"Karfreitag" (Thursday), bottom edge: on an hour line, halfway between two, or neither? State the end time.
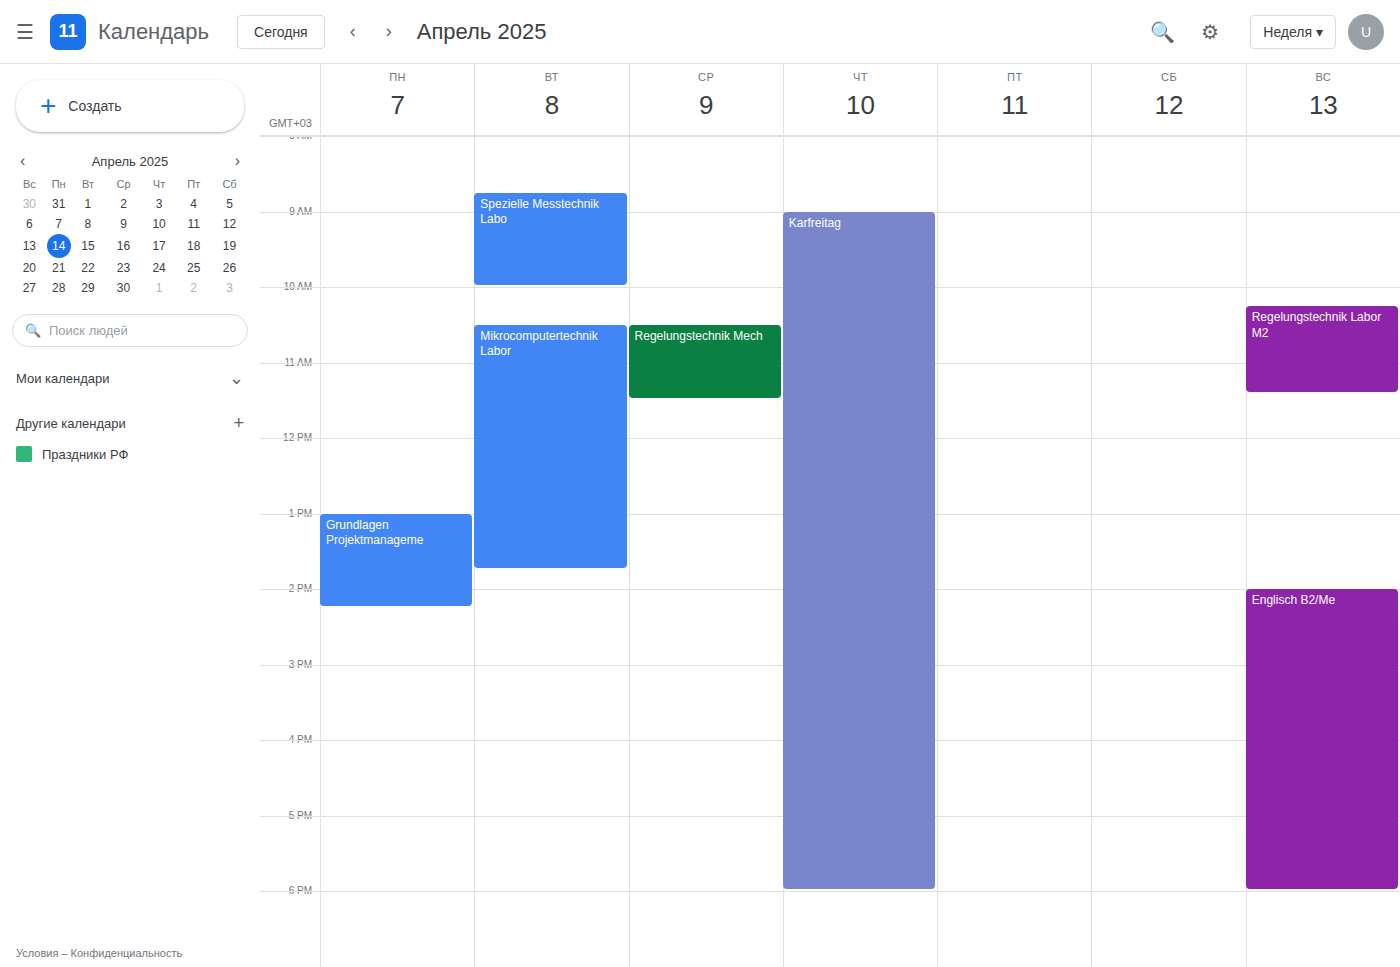
18:00 -- exactly on the 18:00 line.